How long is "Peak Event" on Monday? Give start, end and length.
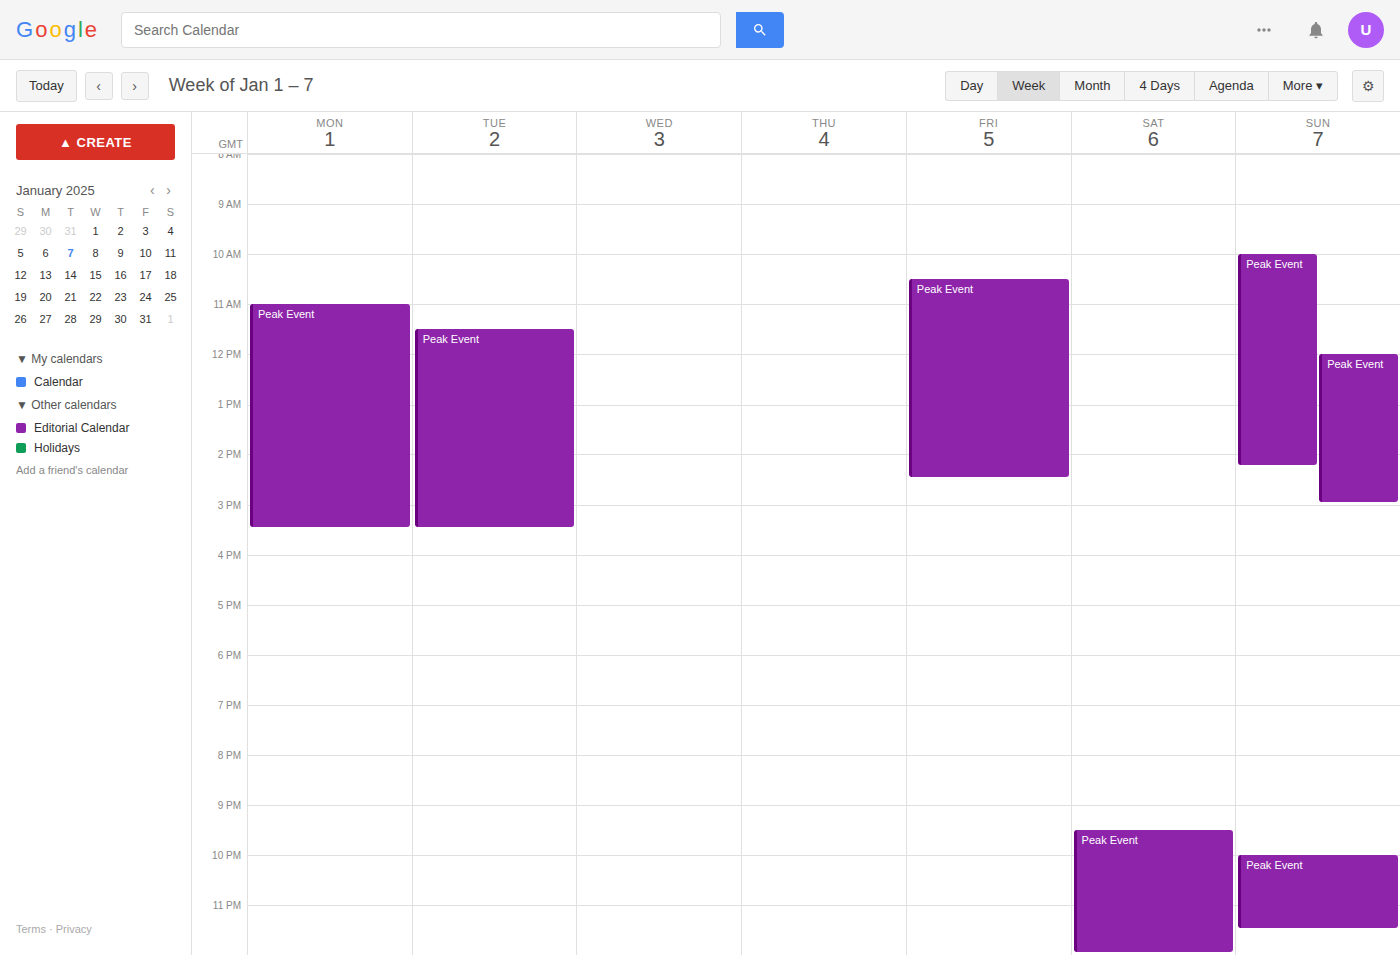
11:00 to 15:30, 4 hours 30 minutes